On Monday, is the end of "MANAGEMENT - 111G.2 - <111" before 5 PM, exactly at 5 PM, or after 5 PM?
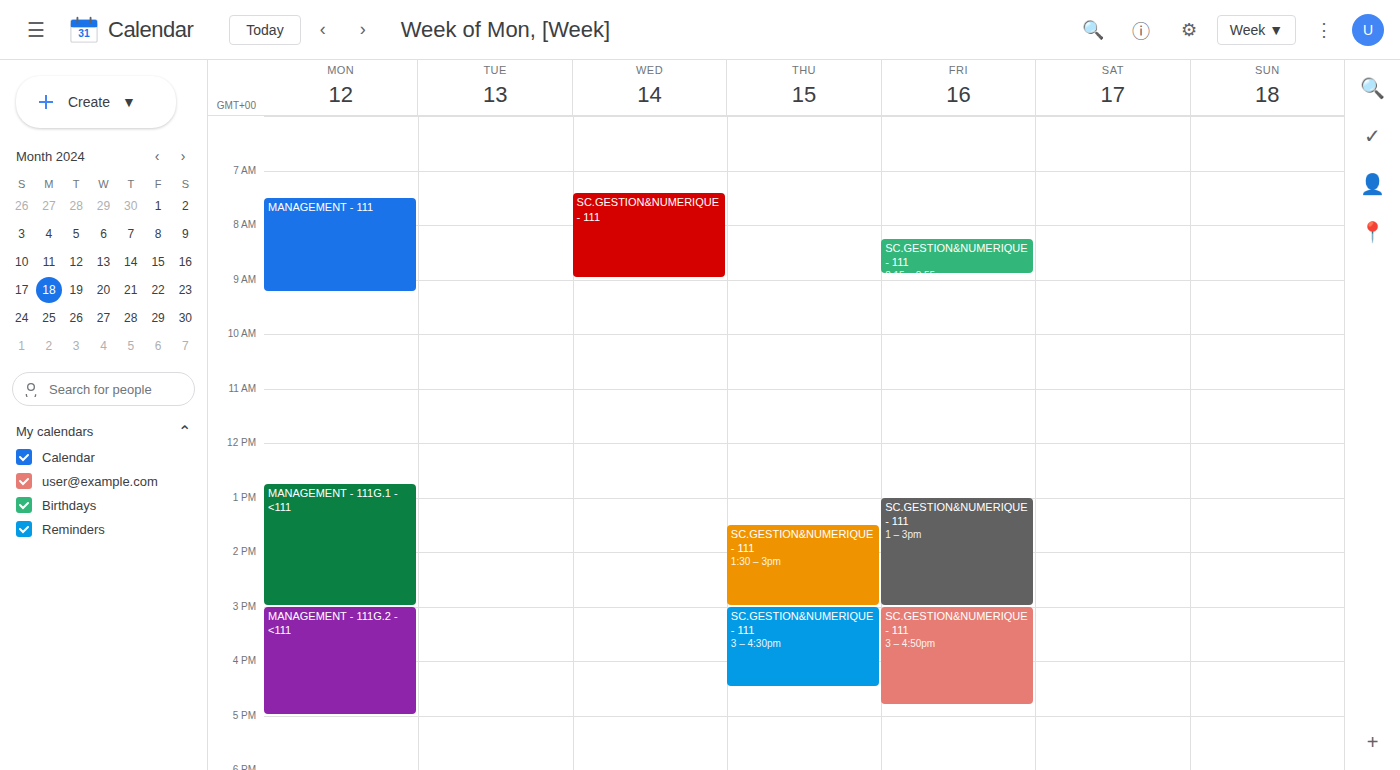
5:00 PM -- exactly at 5 PM, on the 5 PM line.